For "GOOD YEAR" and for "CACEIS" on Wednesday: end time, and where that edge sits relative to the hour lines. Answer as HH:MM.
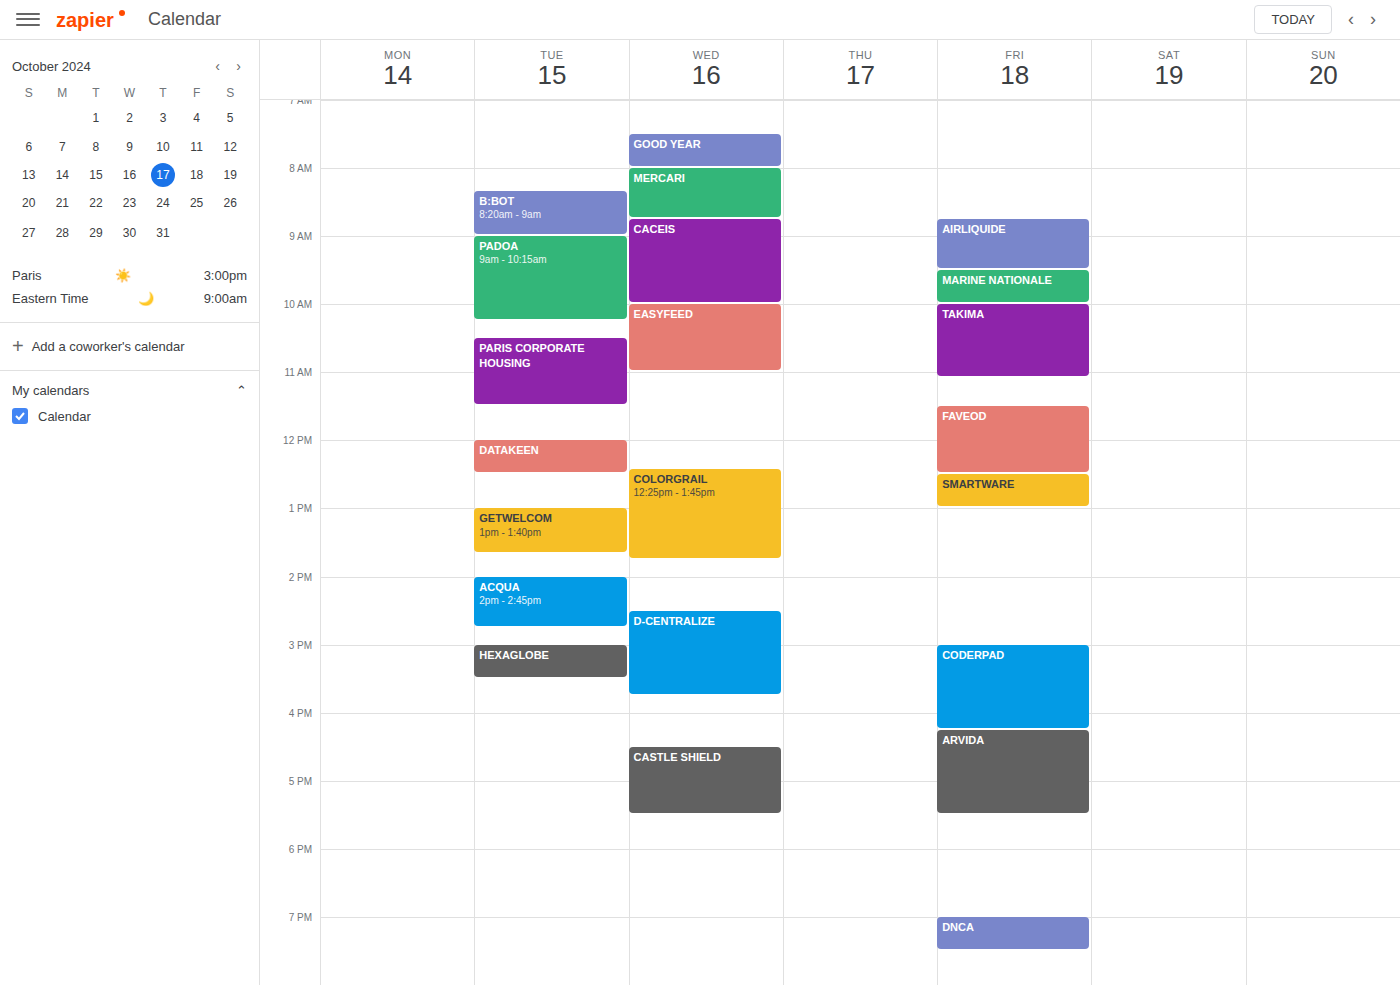
"GOOD YEAR": 08:00, exactly on the 08:00 line. "CACEIS": 10:00, exactly on the 10:00 line.